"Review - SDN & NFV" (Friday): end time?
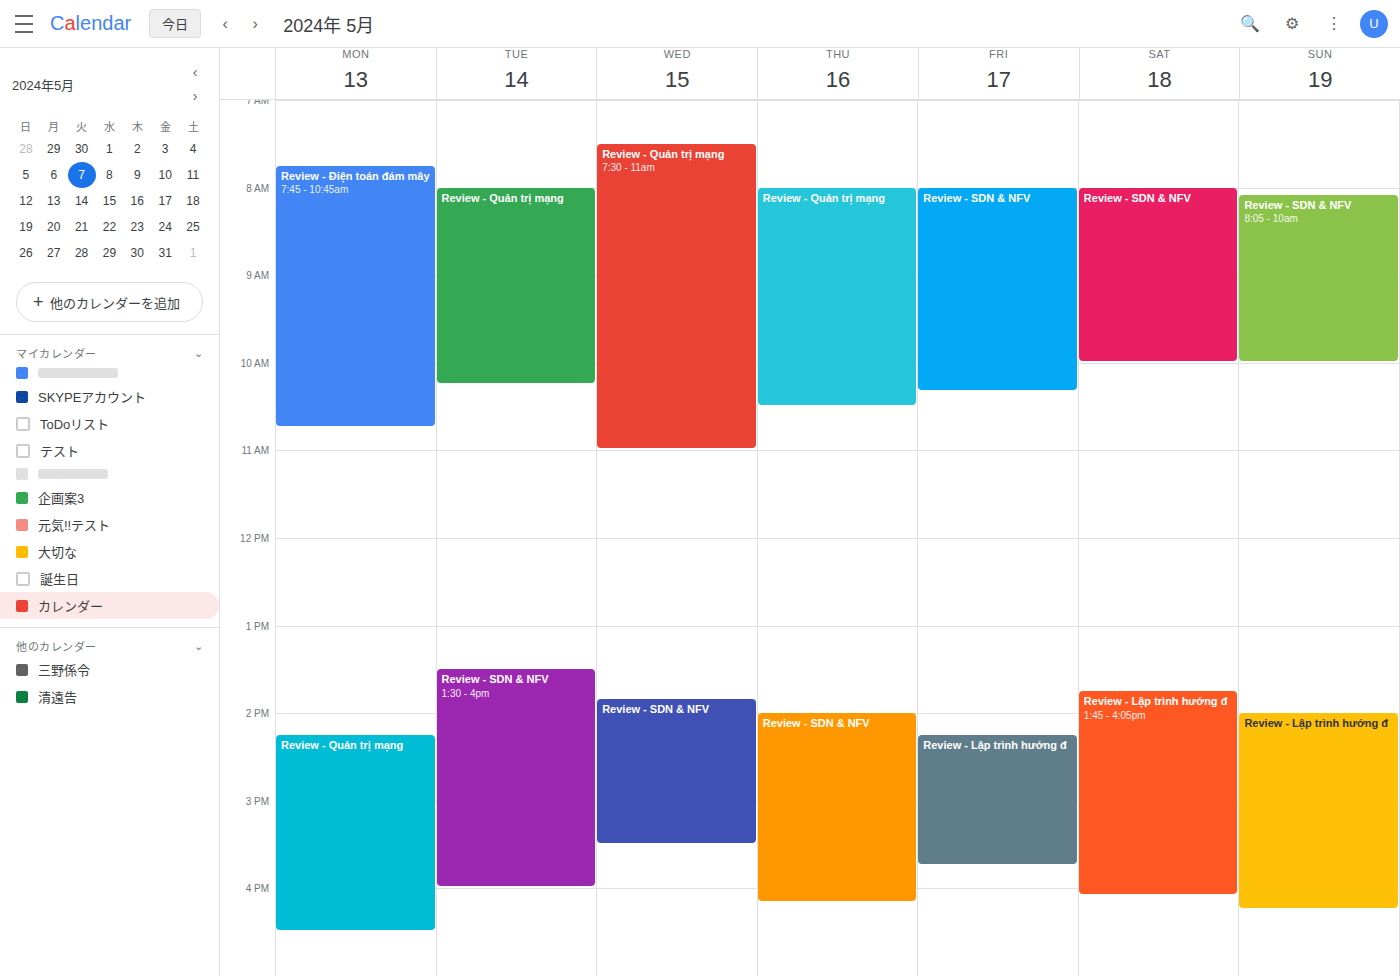
10:20 AM